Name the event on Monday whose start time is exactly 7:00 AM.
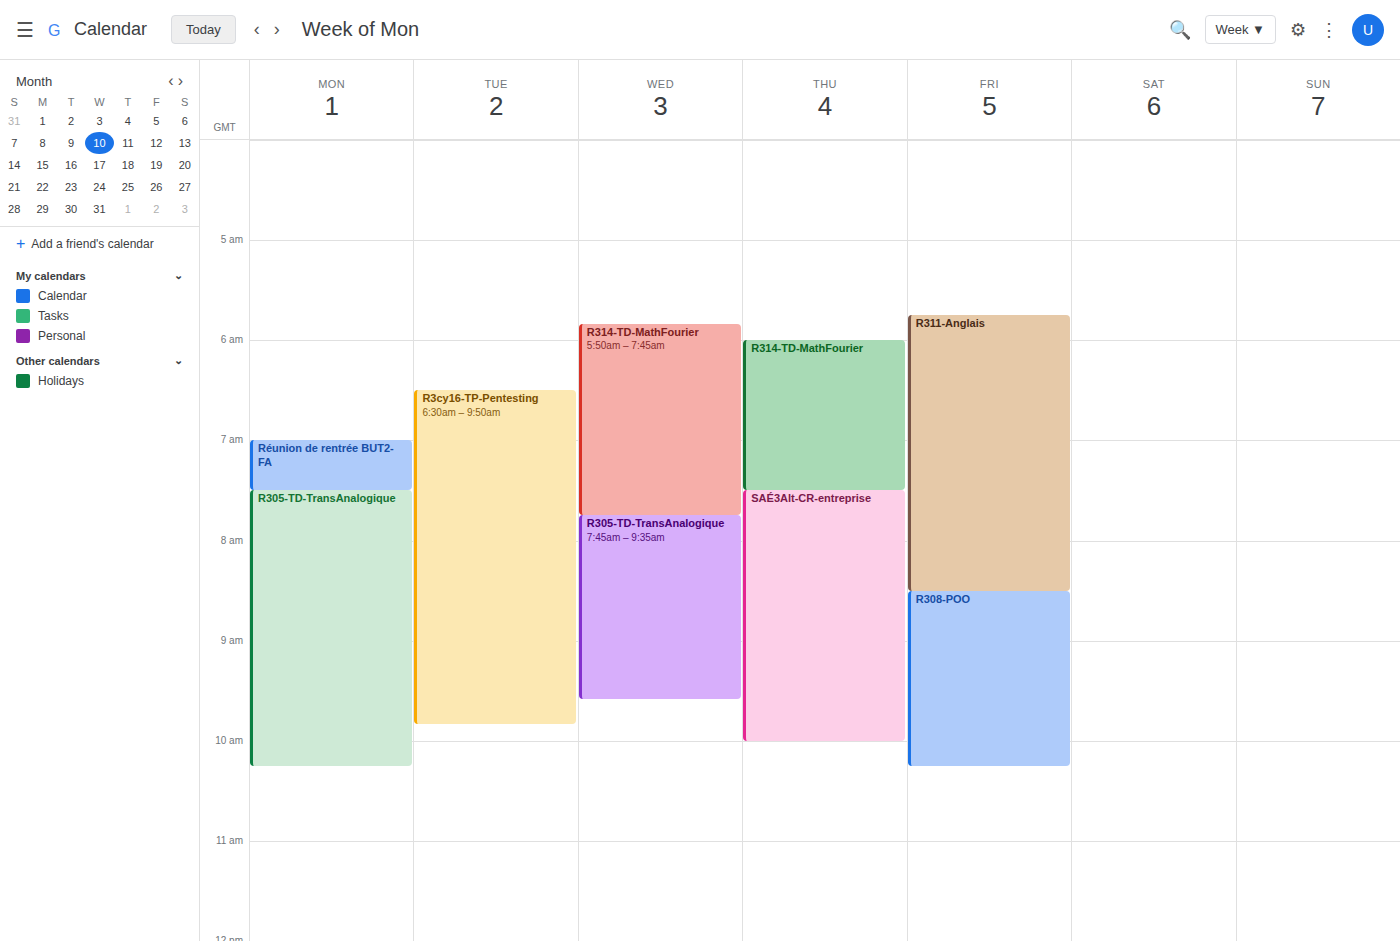
"Réunion de rentrée BUT2-FA"